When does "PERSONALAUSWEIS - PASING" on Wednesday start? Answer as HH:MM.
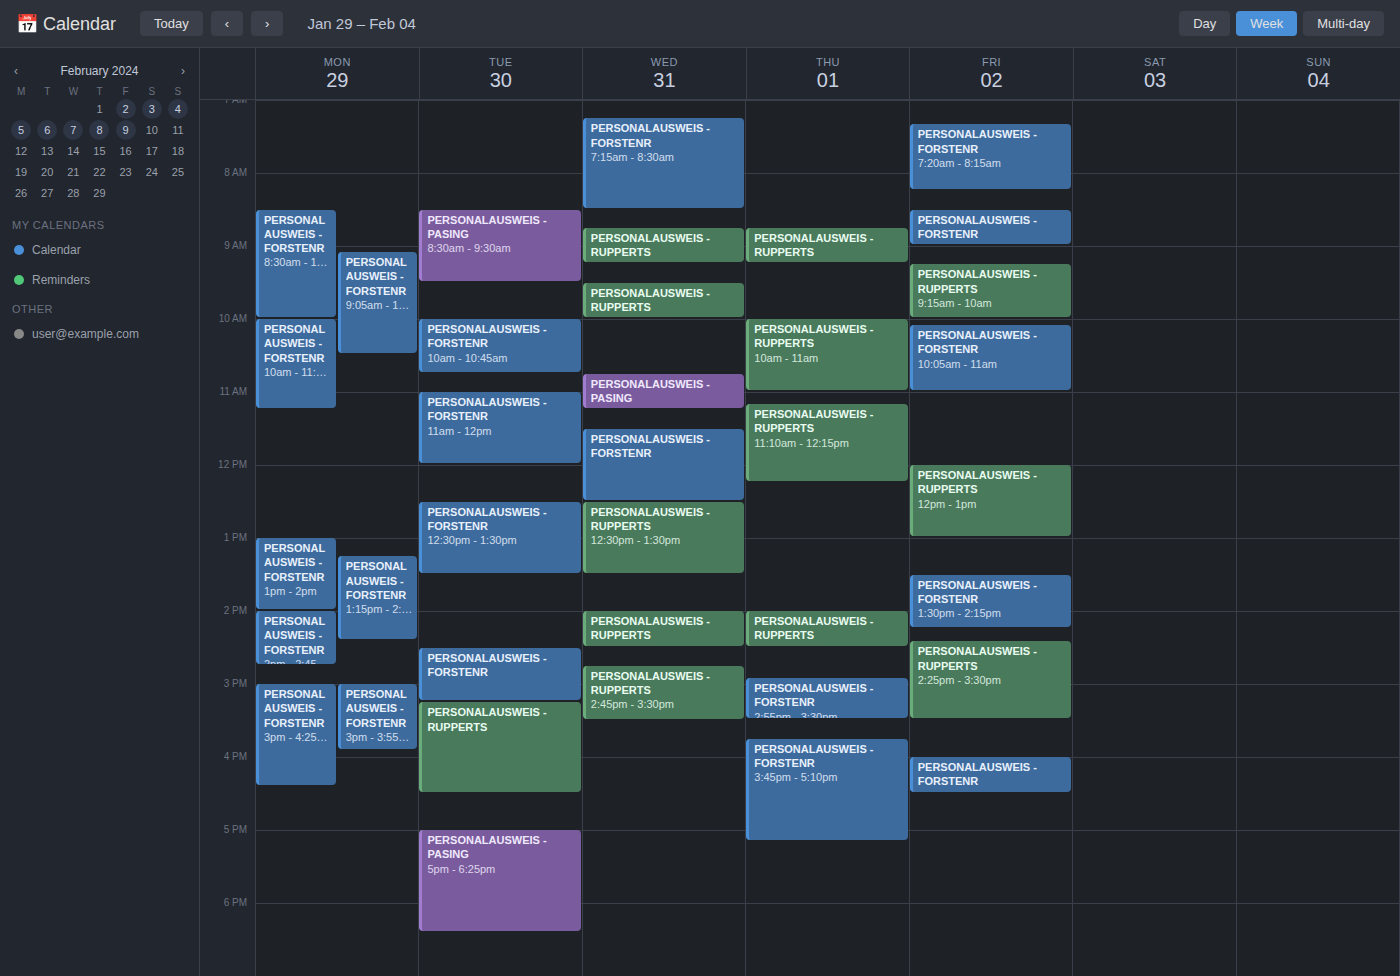
10:45